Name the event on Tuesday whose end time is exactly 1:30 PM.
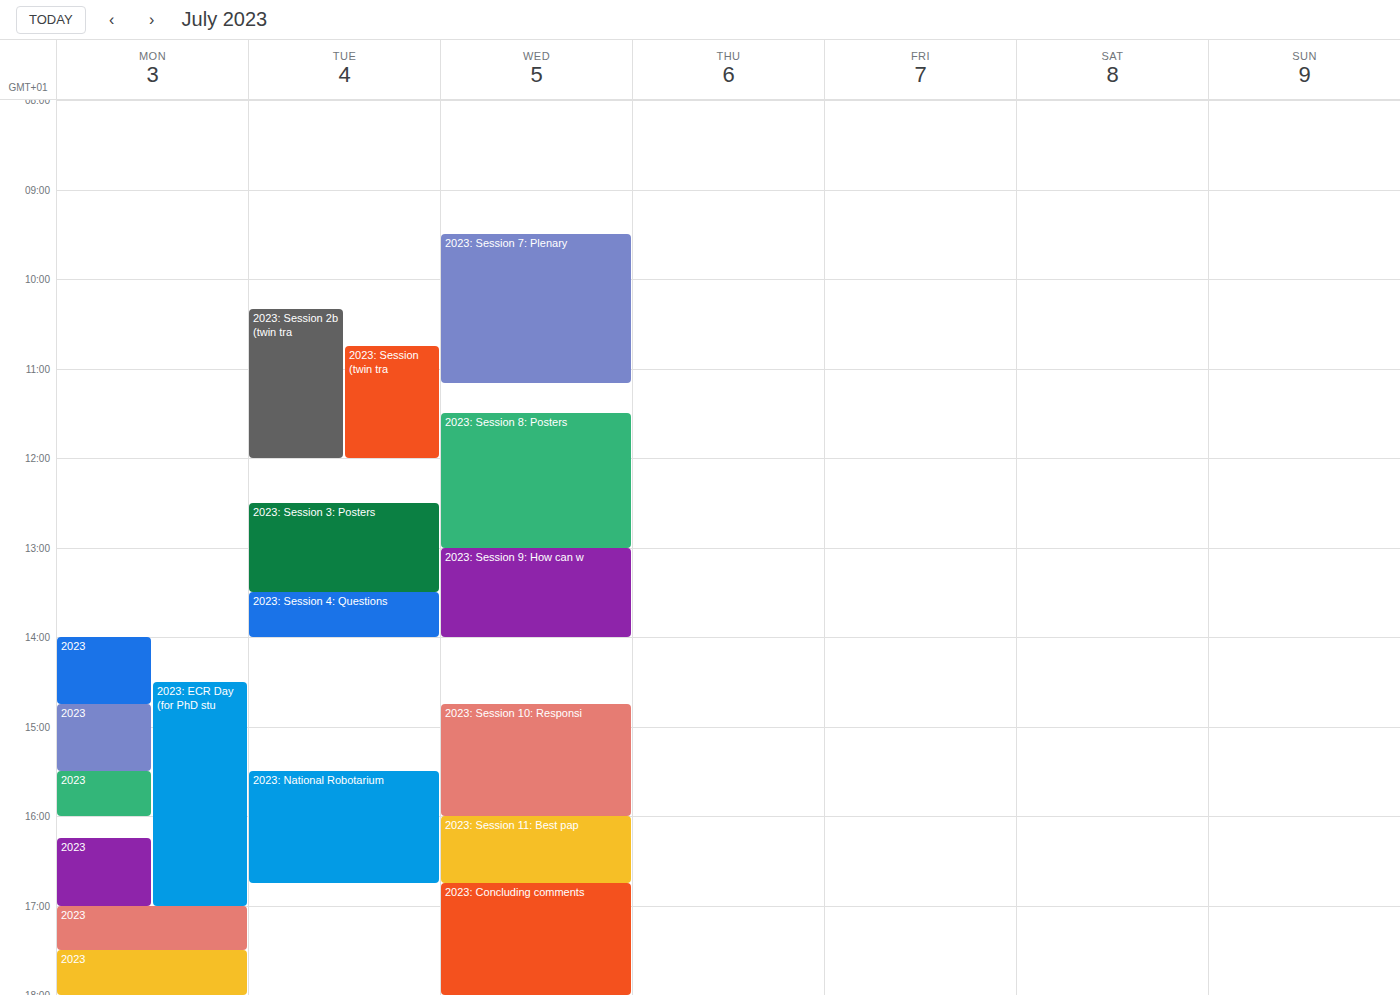
"2023: Session 3: Posters"